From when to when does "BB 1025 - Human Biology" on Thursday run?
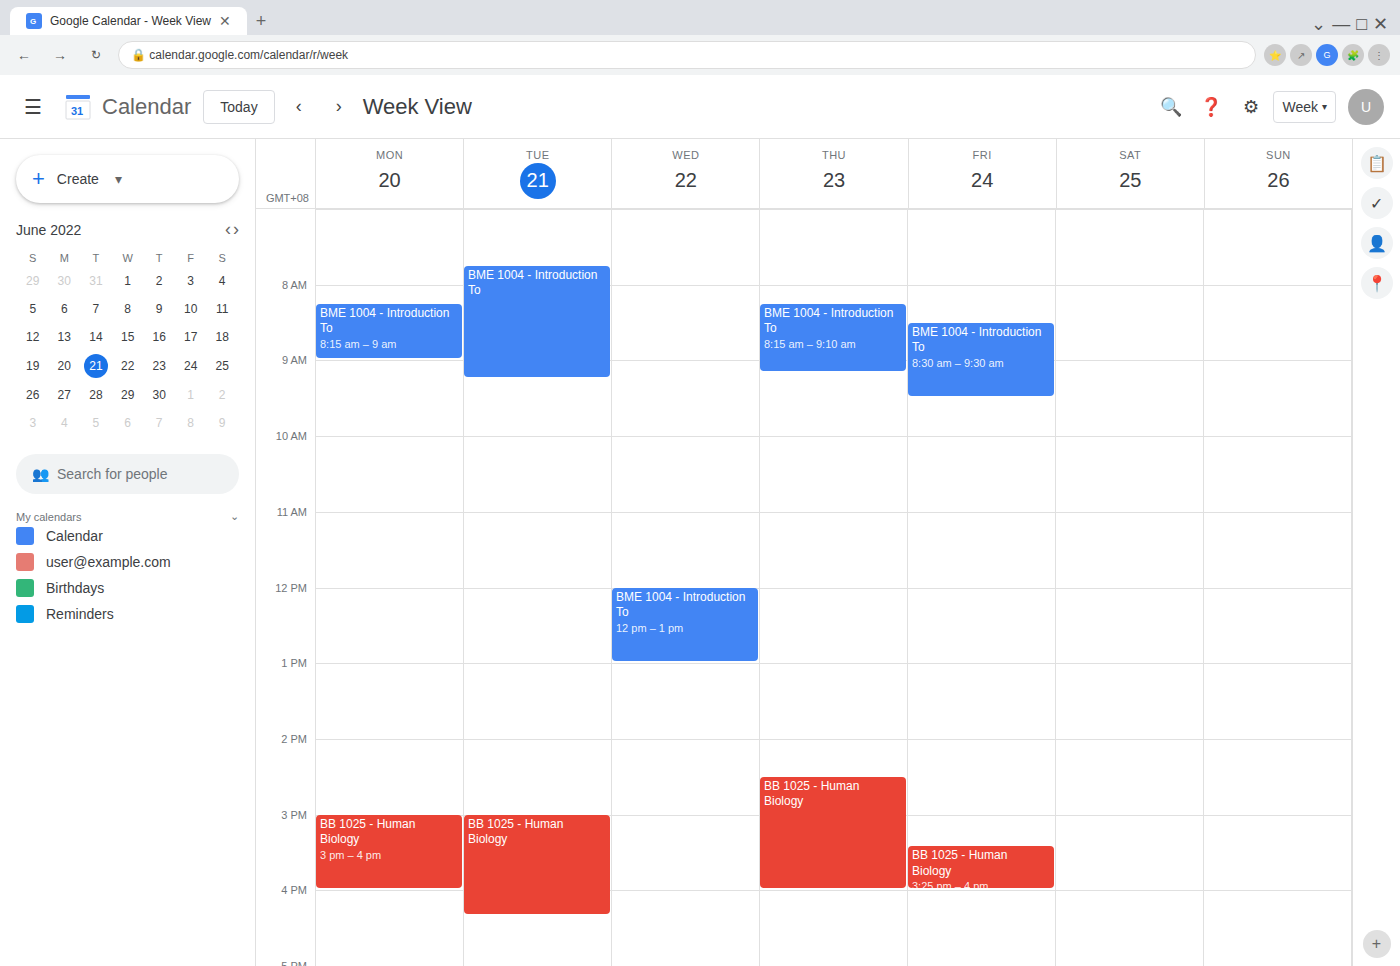
2:30 PM to 4:00 PM